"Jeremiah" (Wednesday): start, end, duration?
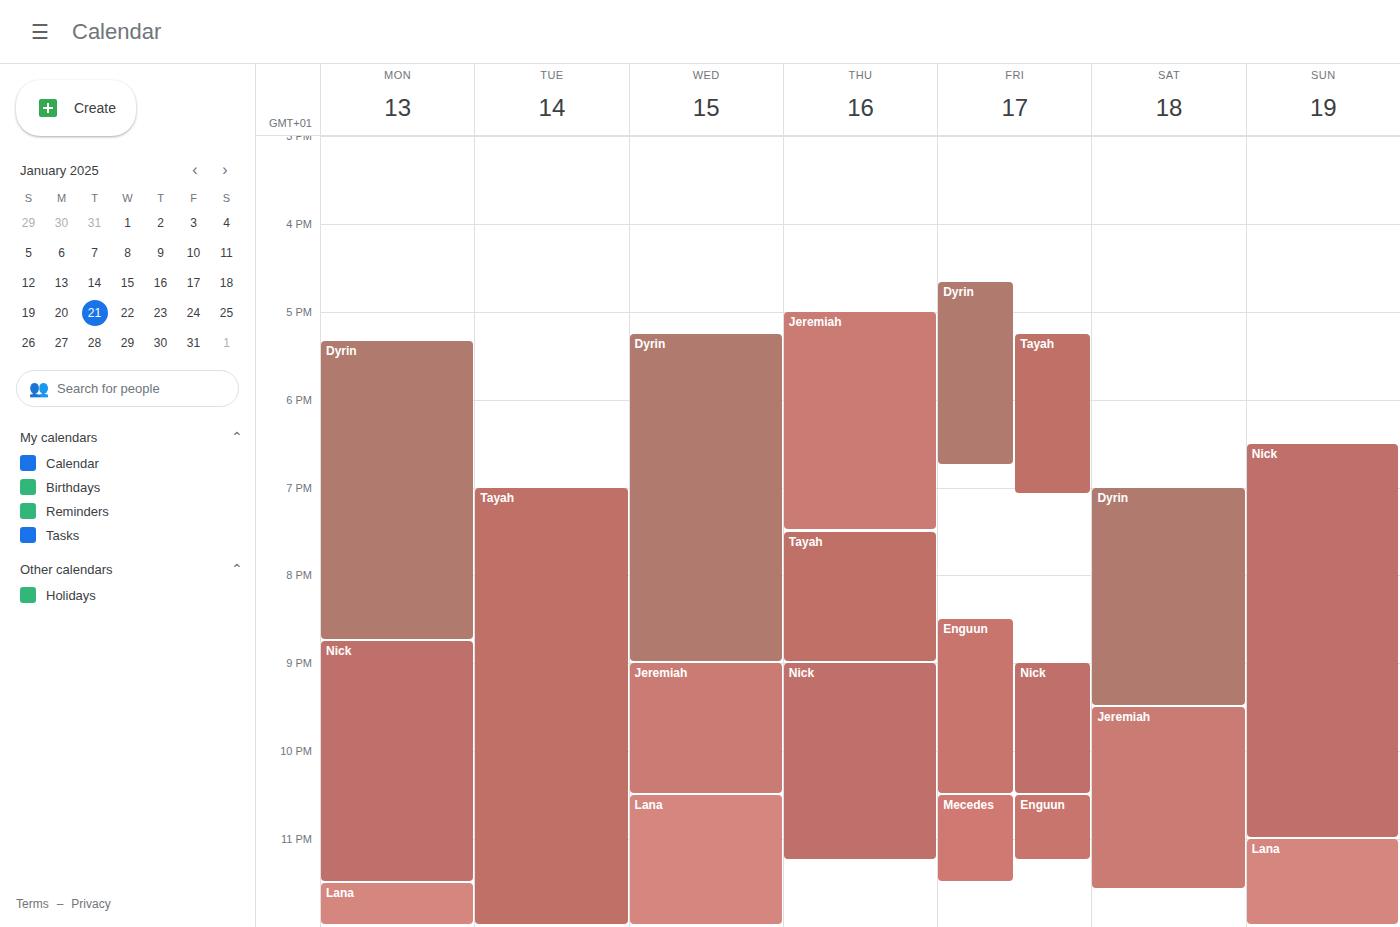
21:00 to 22:30, 1 hour 30 minutes